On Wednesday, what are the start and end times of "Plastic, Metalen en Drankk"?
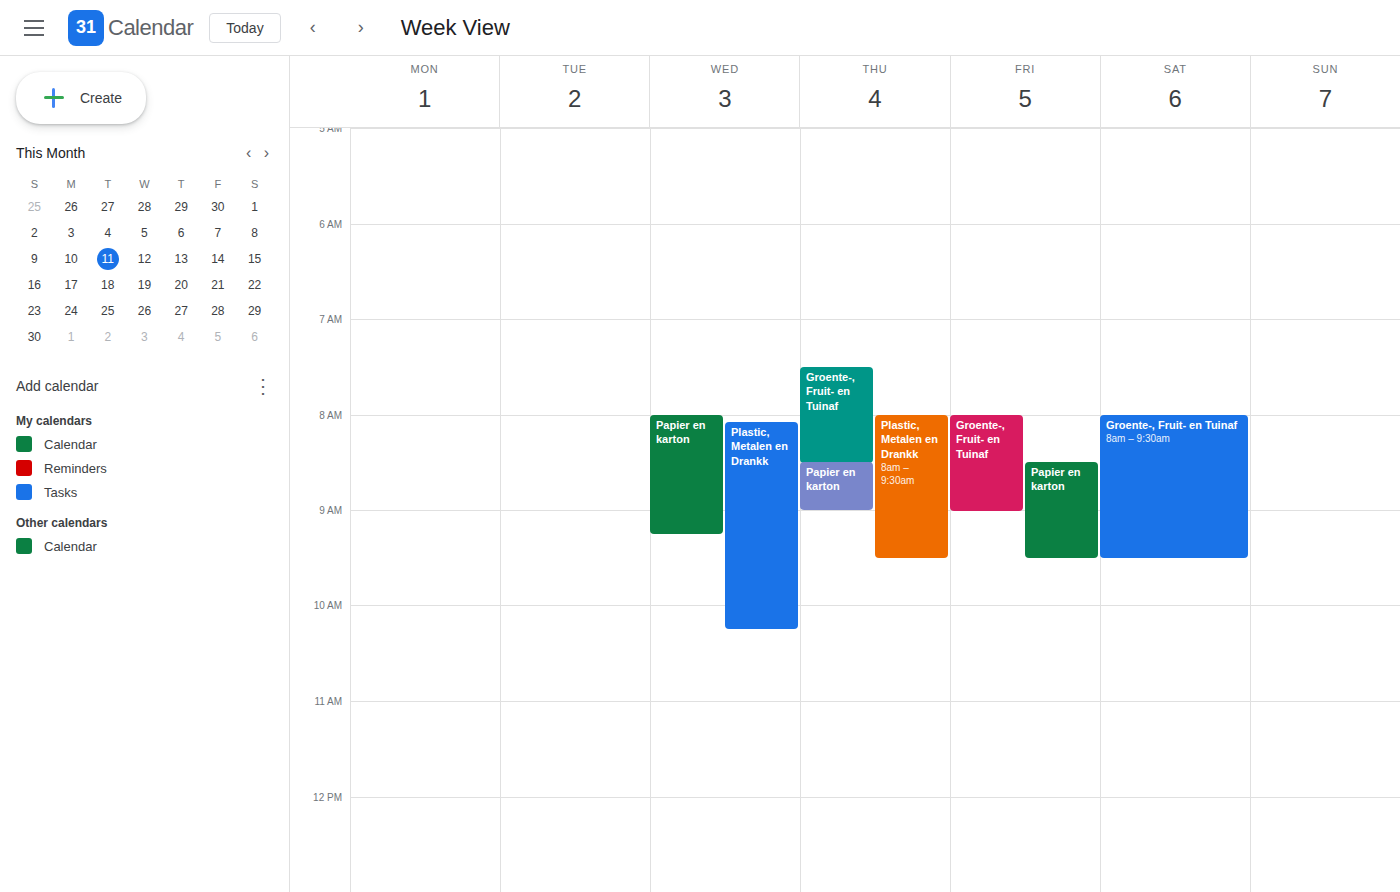
8:05 AM to 10:15 AM